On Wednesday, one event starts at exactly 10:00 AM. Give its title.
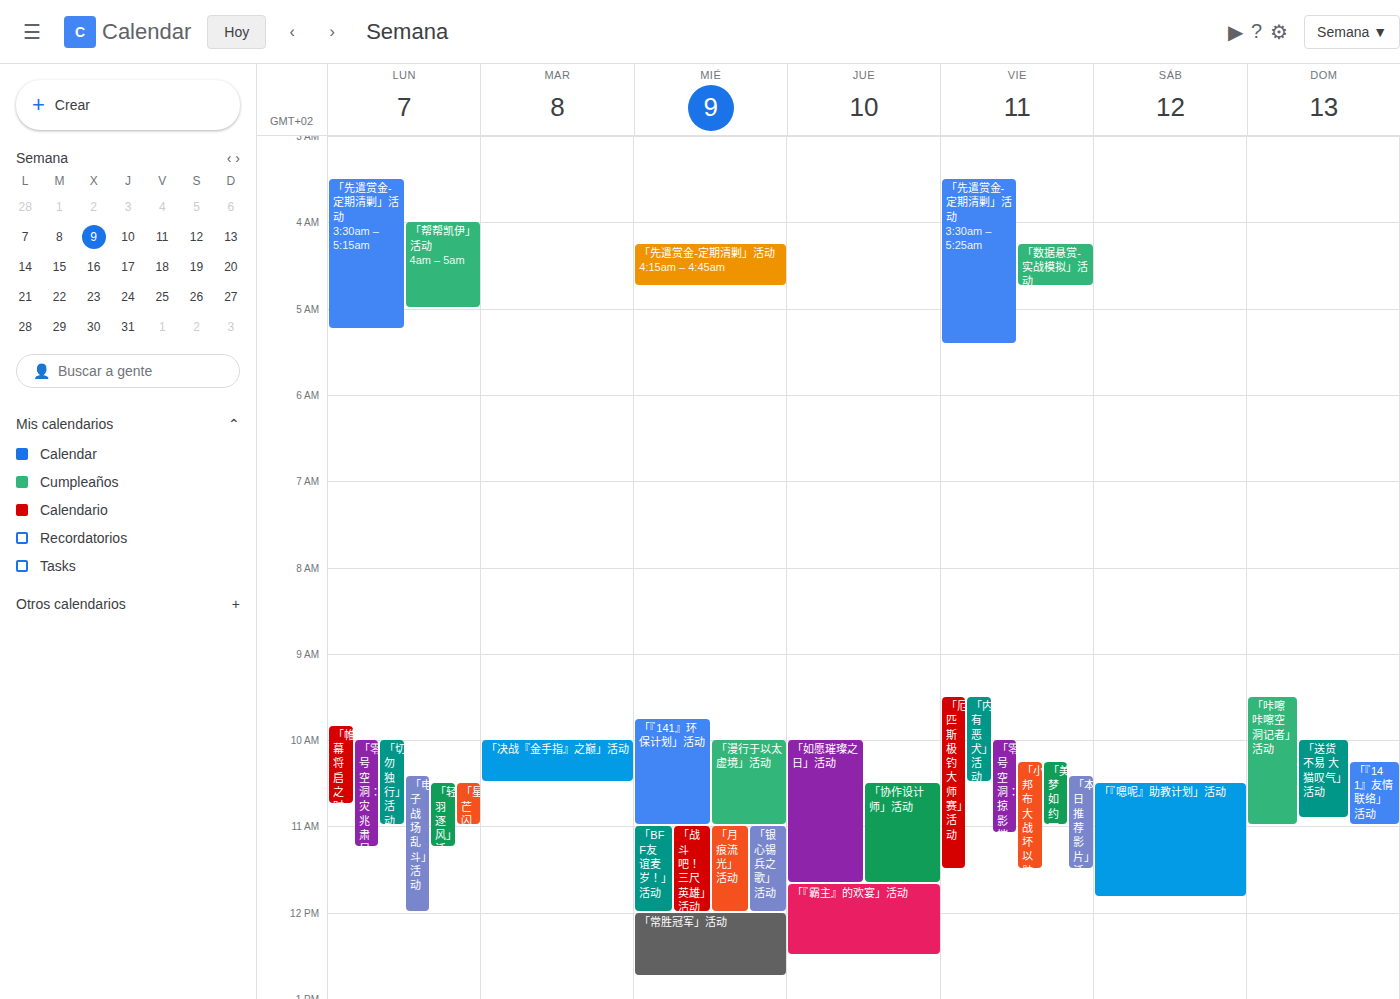
"「漫行于以太虚境」活动"